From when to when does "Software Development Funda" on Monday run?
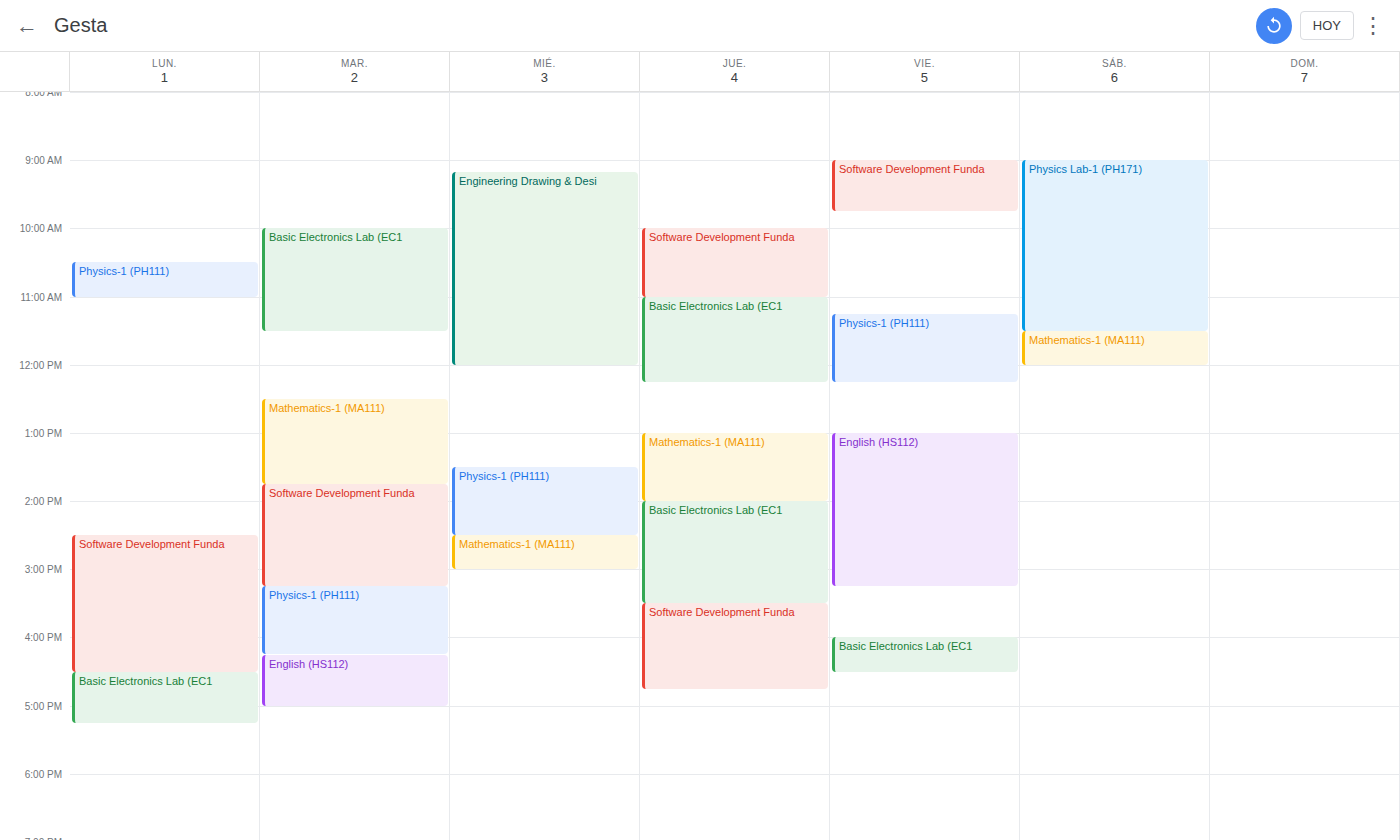
2:30 PM to 4:30 PM